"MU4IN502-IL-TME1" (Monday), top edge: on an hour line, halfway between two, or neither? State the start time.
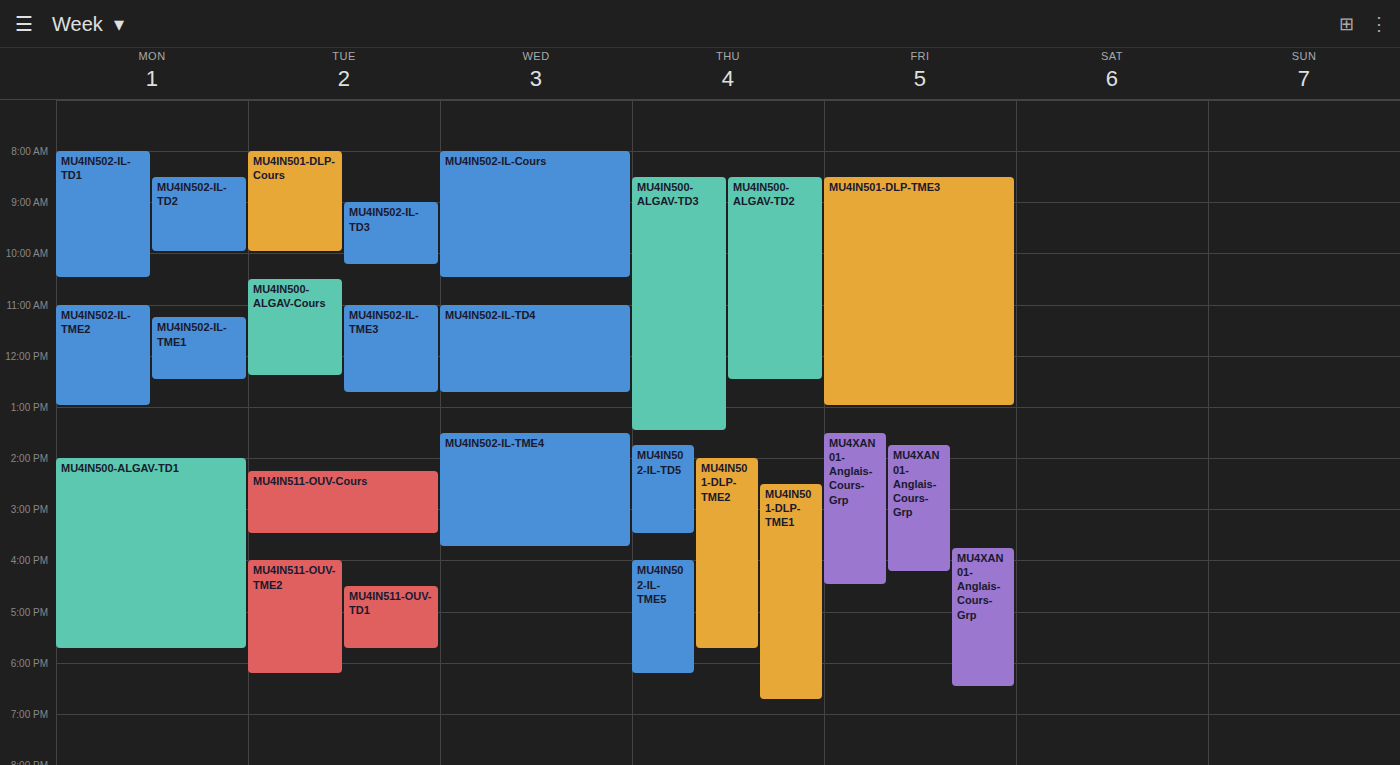
11:15 AM -- neither: a quarter of the way from the 11 AM line to the 12 PM line.